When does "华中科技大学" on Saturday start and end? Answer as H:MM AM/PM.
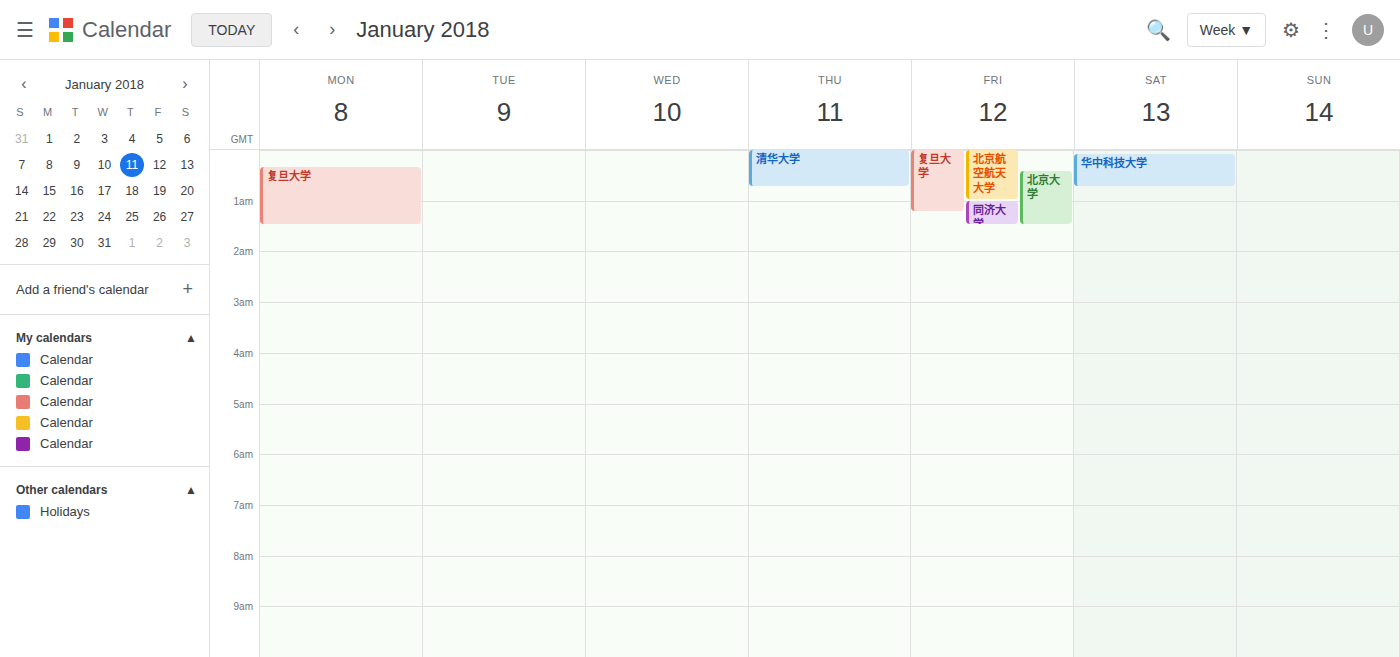
12:05 AM to 12:45 AM